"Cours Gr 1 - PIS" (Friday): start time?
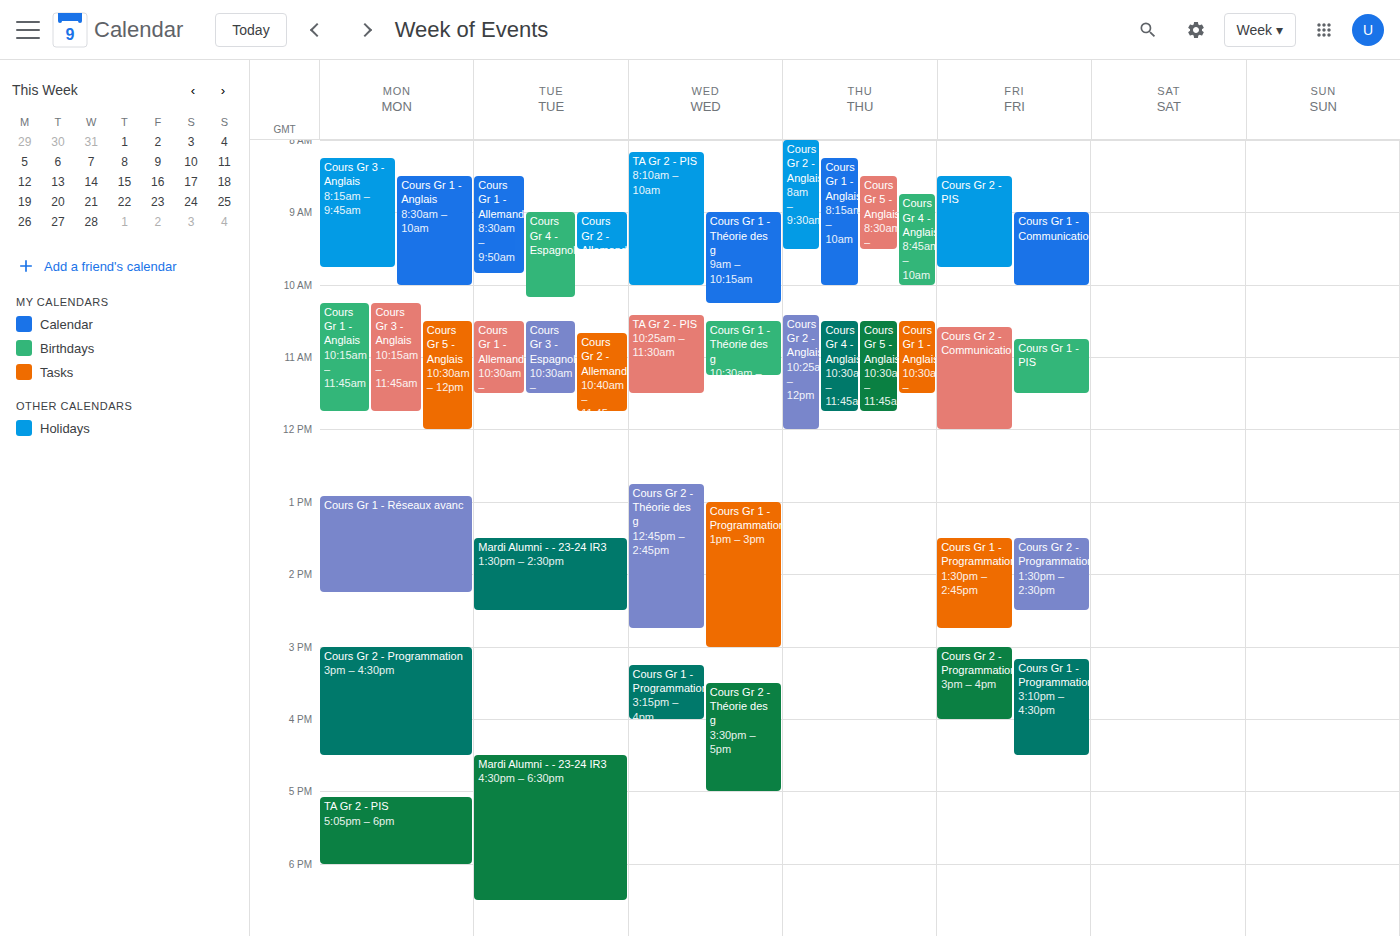
10:45